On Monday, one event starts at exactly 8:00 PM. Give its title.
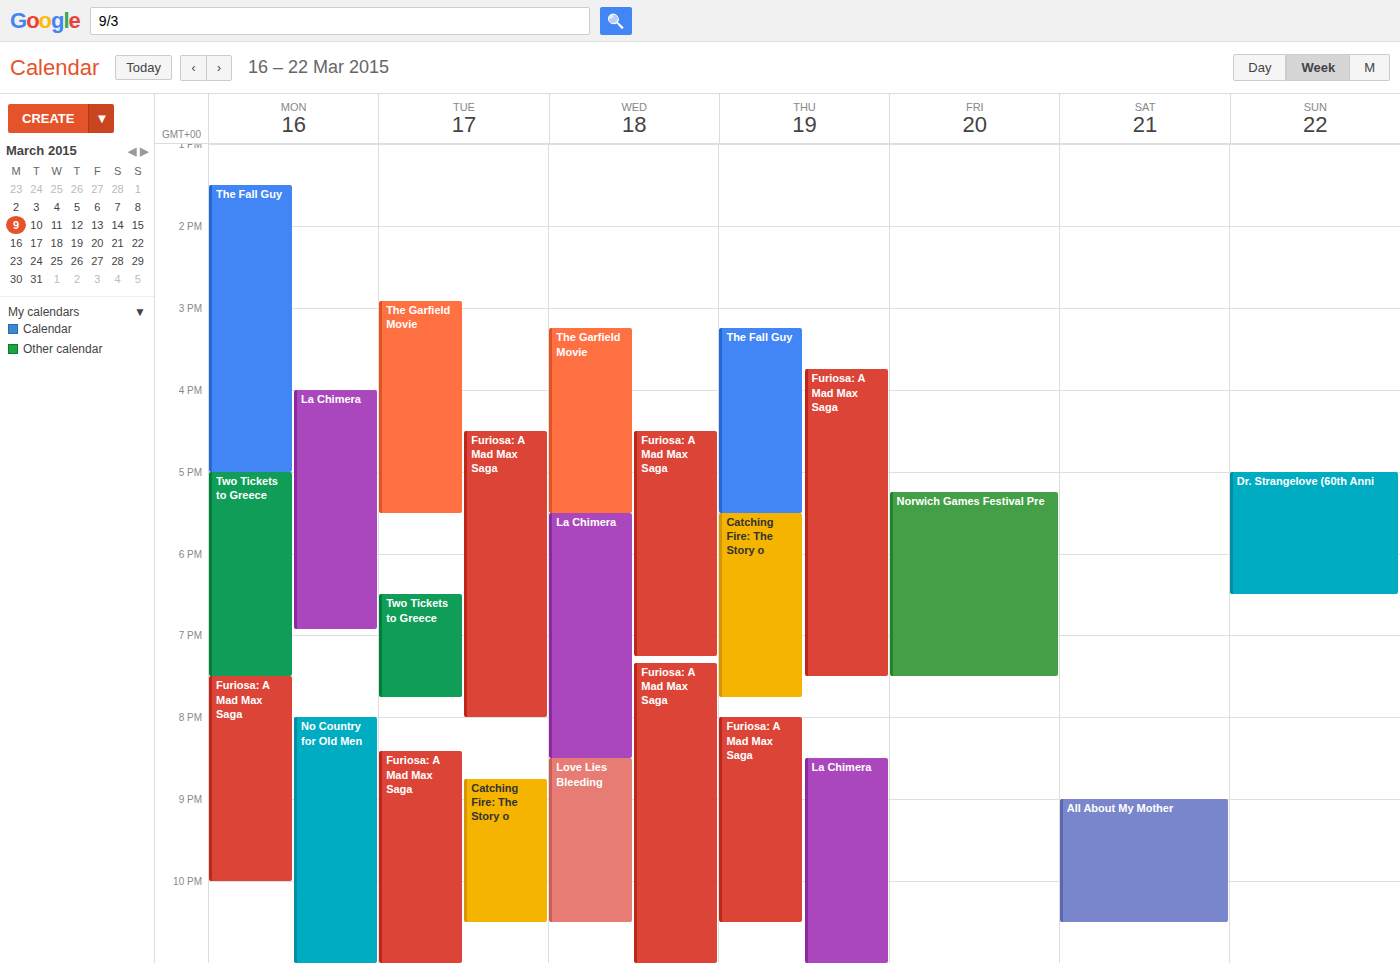
"No Country for Old Men"